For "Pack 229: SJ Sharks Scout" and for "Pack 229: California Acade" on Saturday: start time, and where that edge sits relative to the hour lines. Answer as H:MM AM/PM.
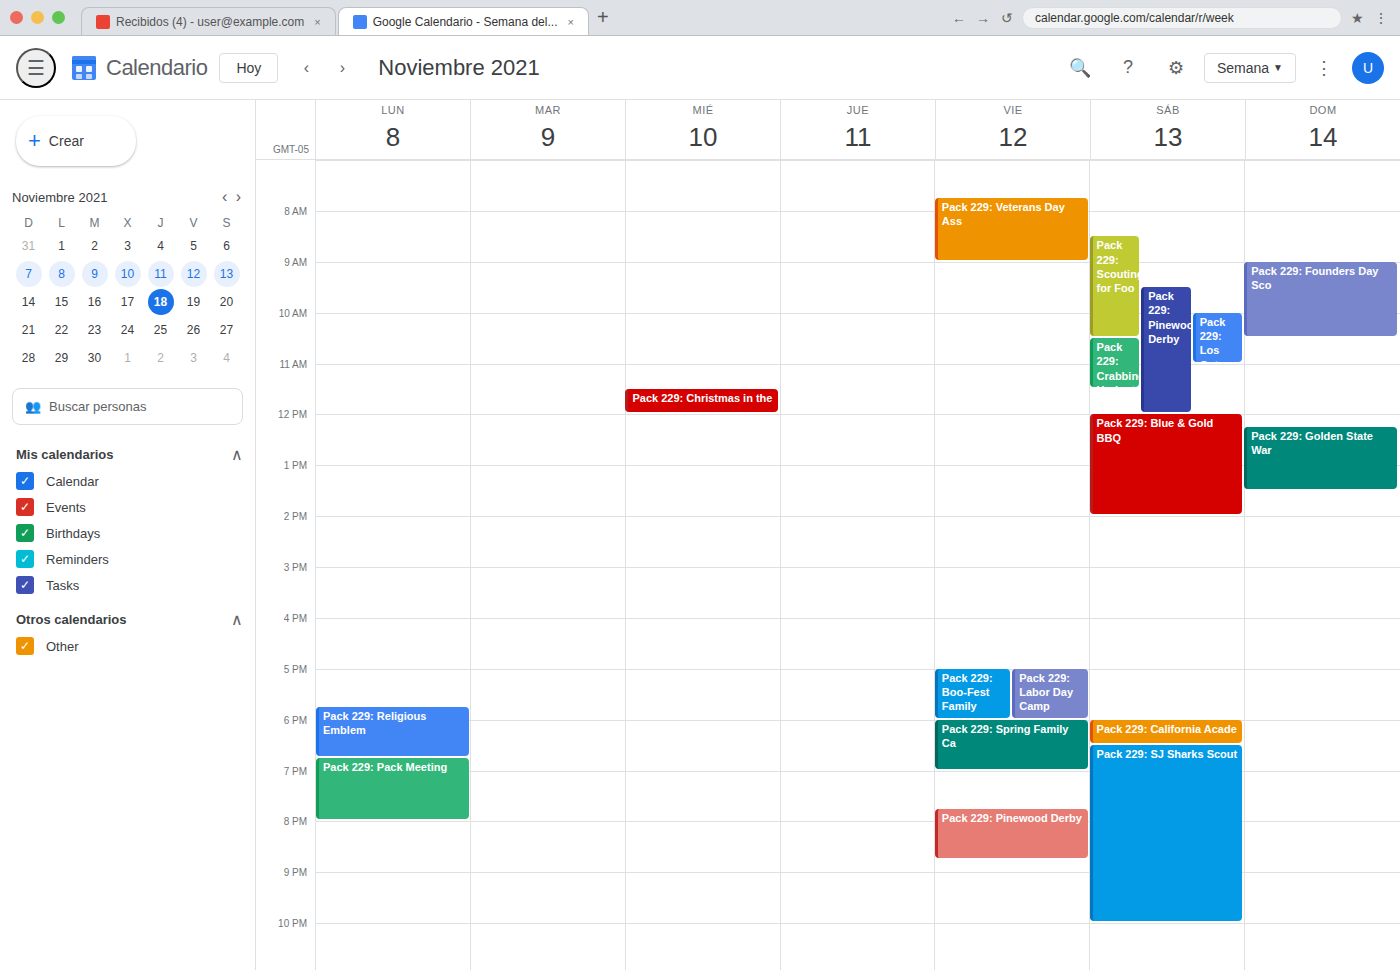
"Pack 229: SJ Sharks Scout": 6:30 PM, halfway between the 6 PM and 7 PM lines. "Pack 229: California Acade": 6:00 PM, exactly on the 6 PM line.